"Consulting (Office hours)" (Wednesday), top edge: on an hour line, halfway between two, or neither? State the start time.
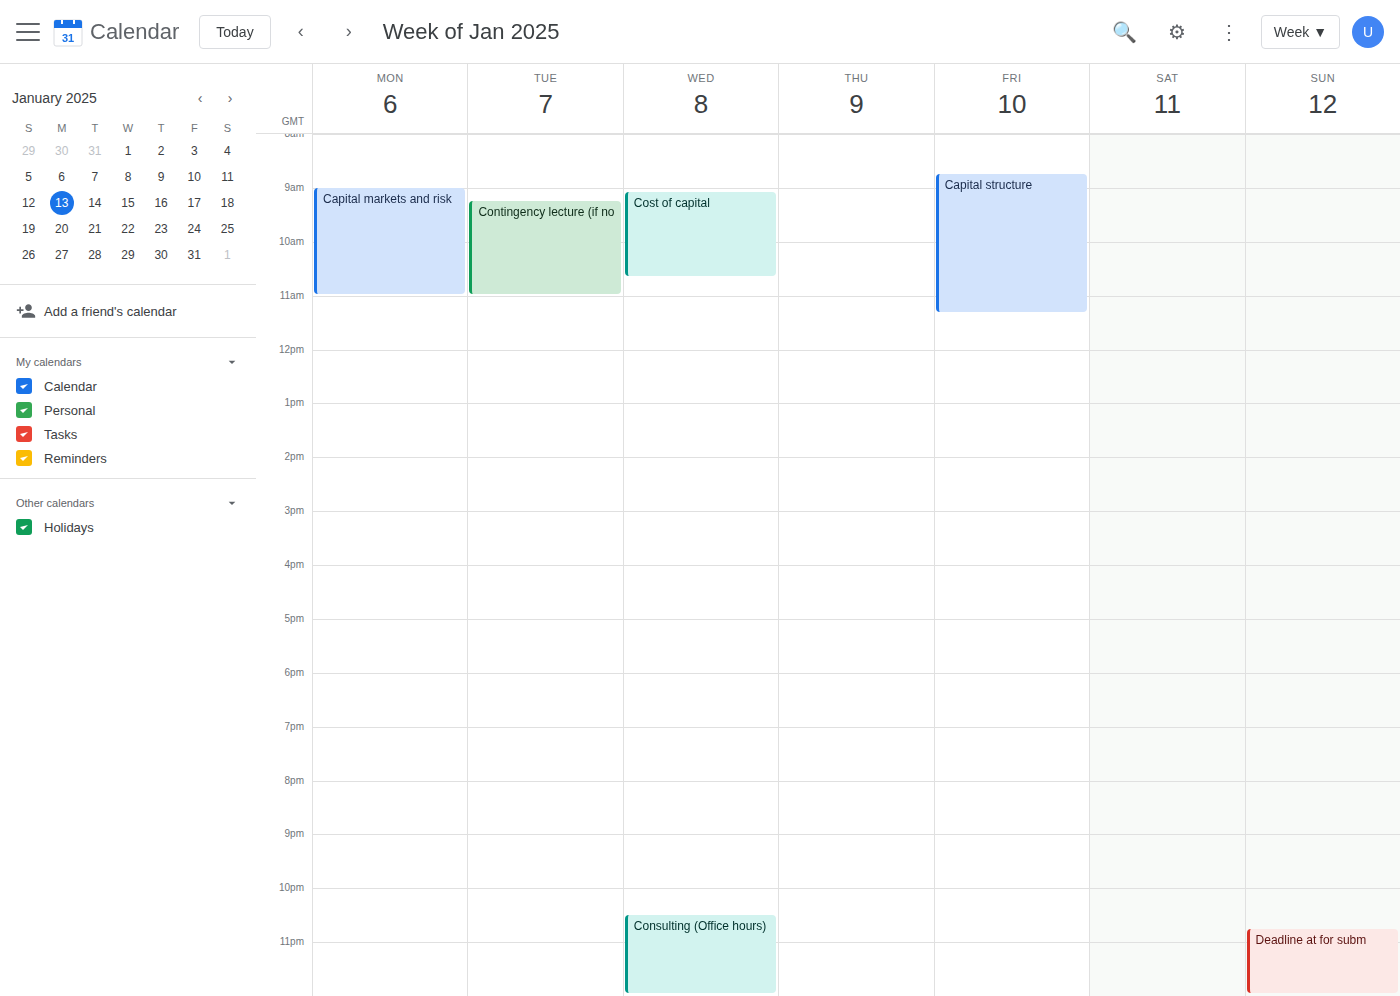
10:30 PM -- halfway between the 10 PM and 11 PM lines.